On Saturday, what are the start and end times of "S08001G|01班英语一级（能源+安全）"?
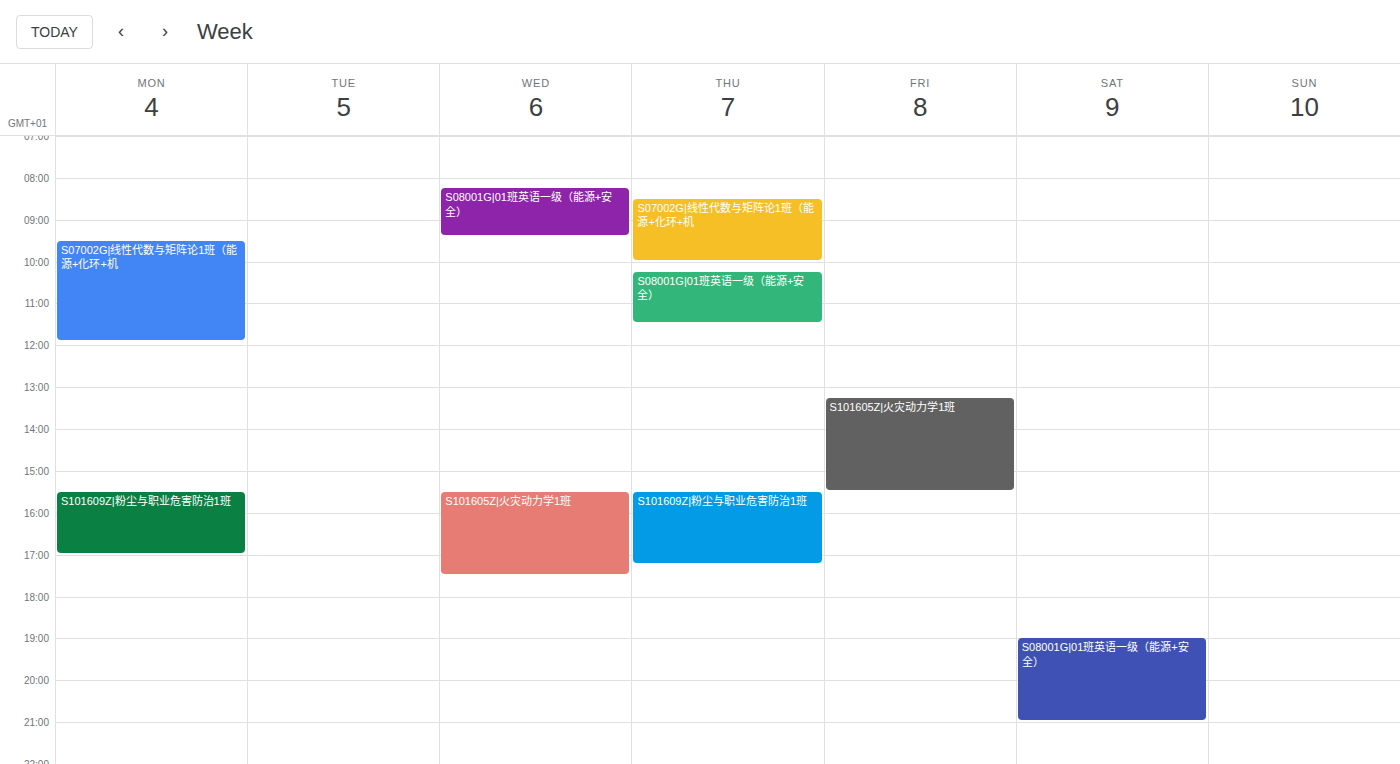
19:00 to 21:00